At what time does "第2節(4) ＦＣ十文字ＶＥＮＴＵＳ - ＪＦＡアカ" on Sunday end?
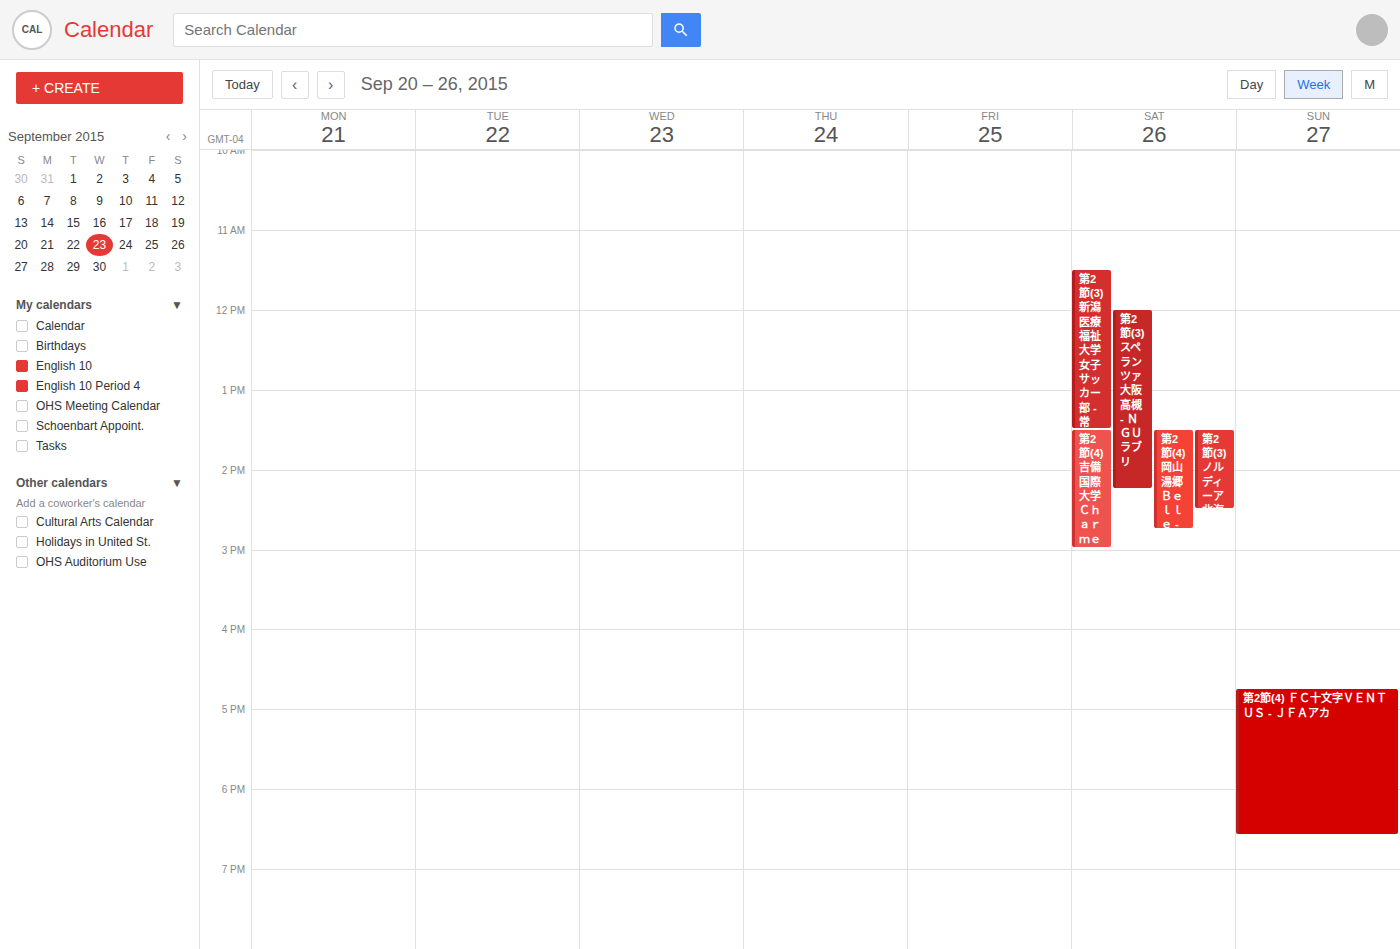
6:35 PM